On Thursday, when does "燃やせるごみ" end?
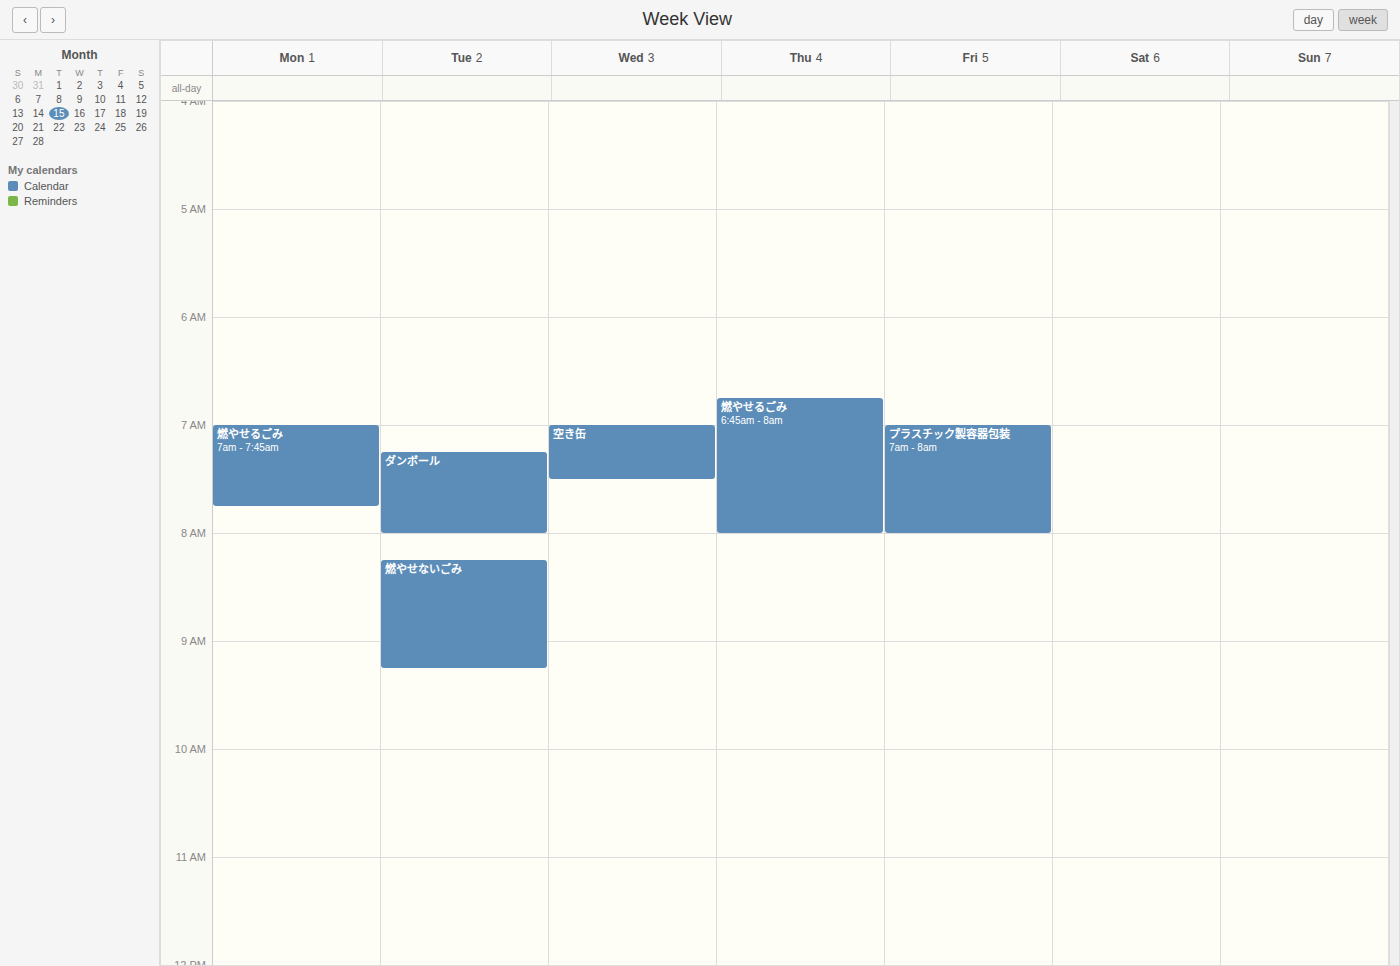
8:00 AM